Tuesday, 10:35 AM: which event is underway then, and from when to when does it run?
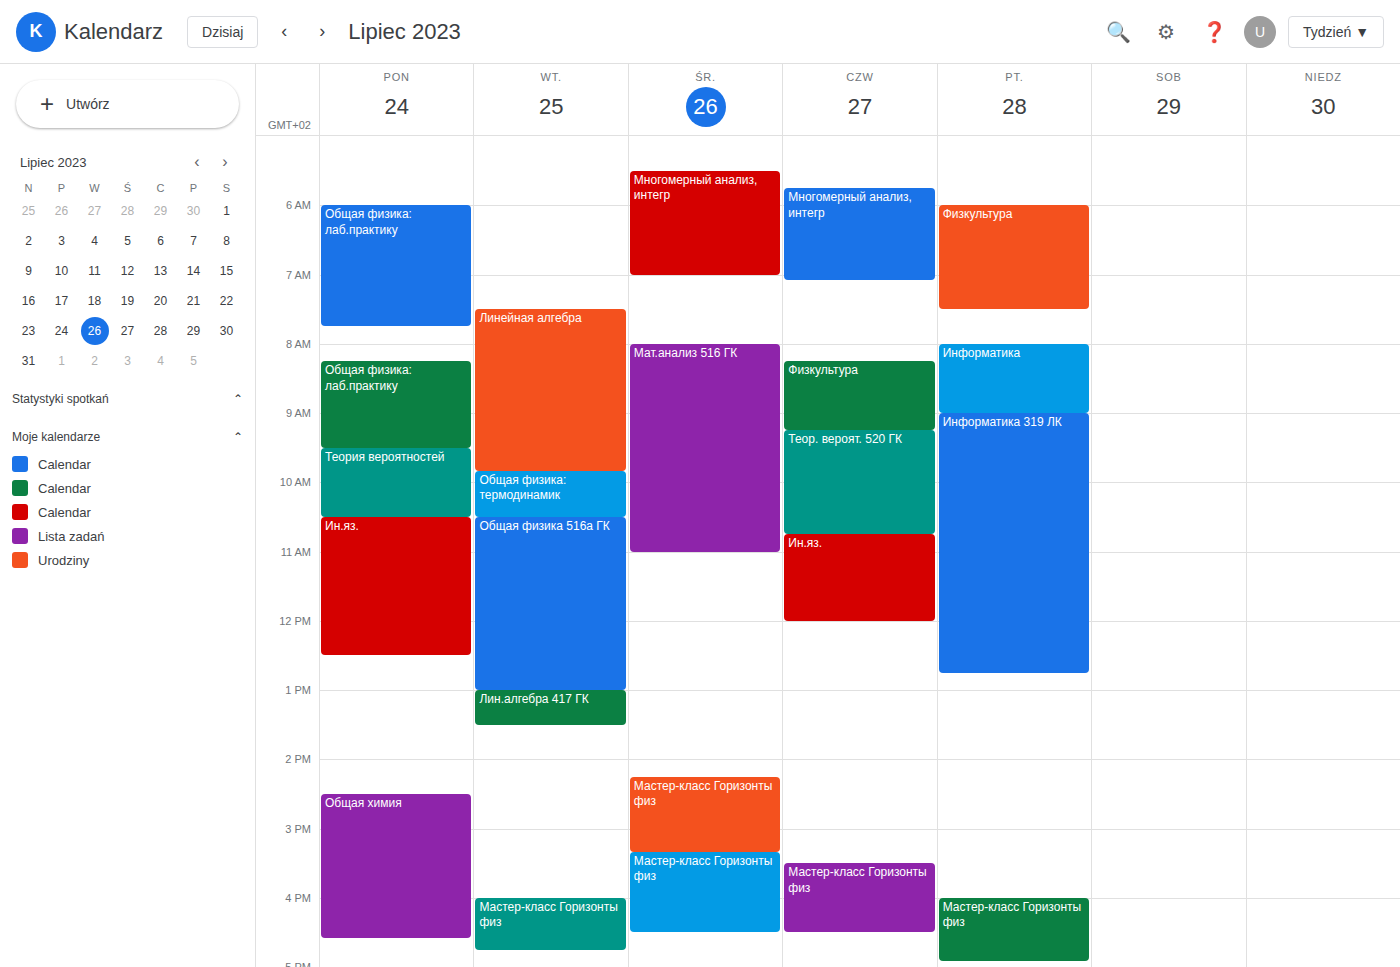
"Общая физика 516а ГК", 10:30 AM to 1:00 PM